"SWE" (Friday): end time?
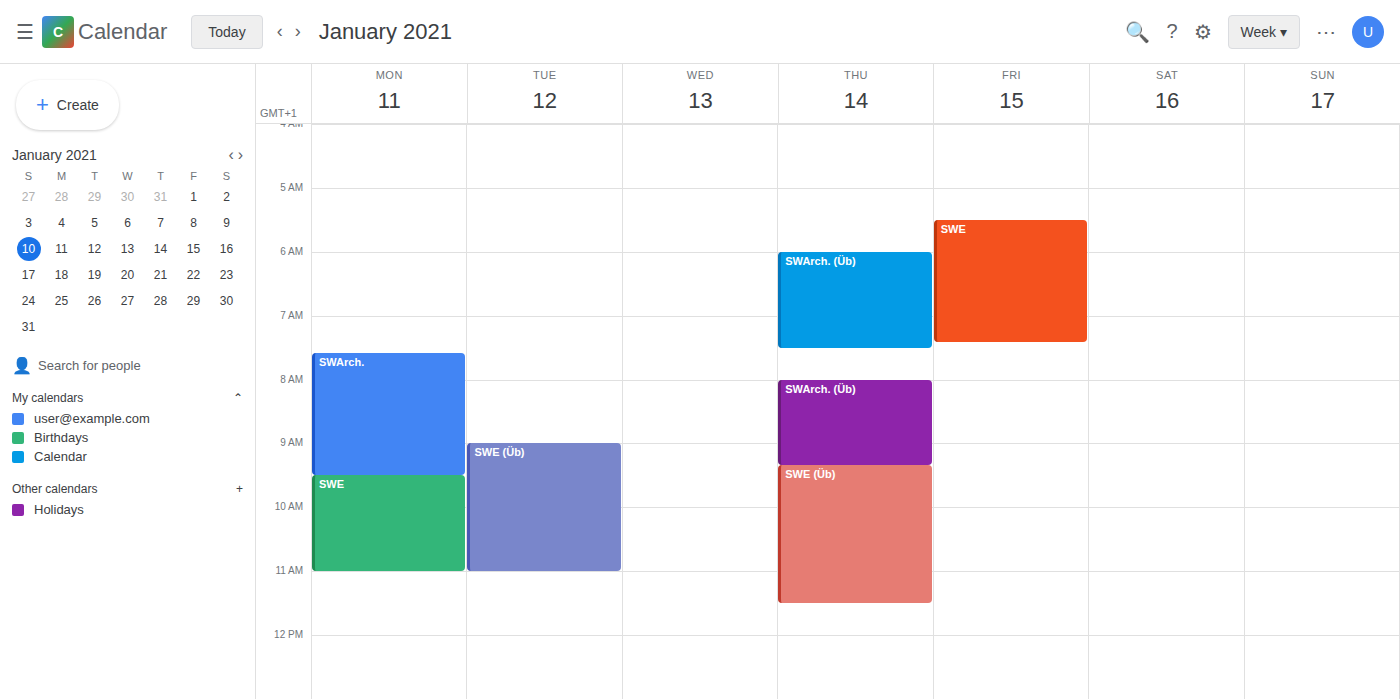
7:25 AM